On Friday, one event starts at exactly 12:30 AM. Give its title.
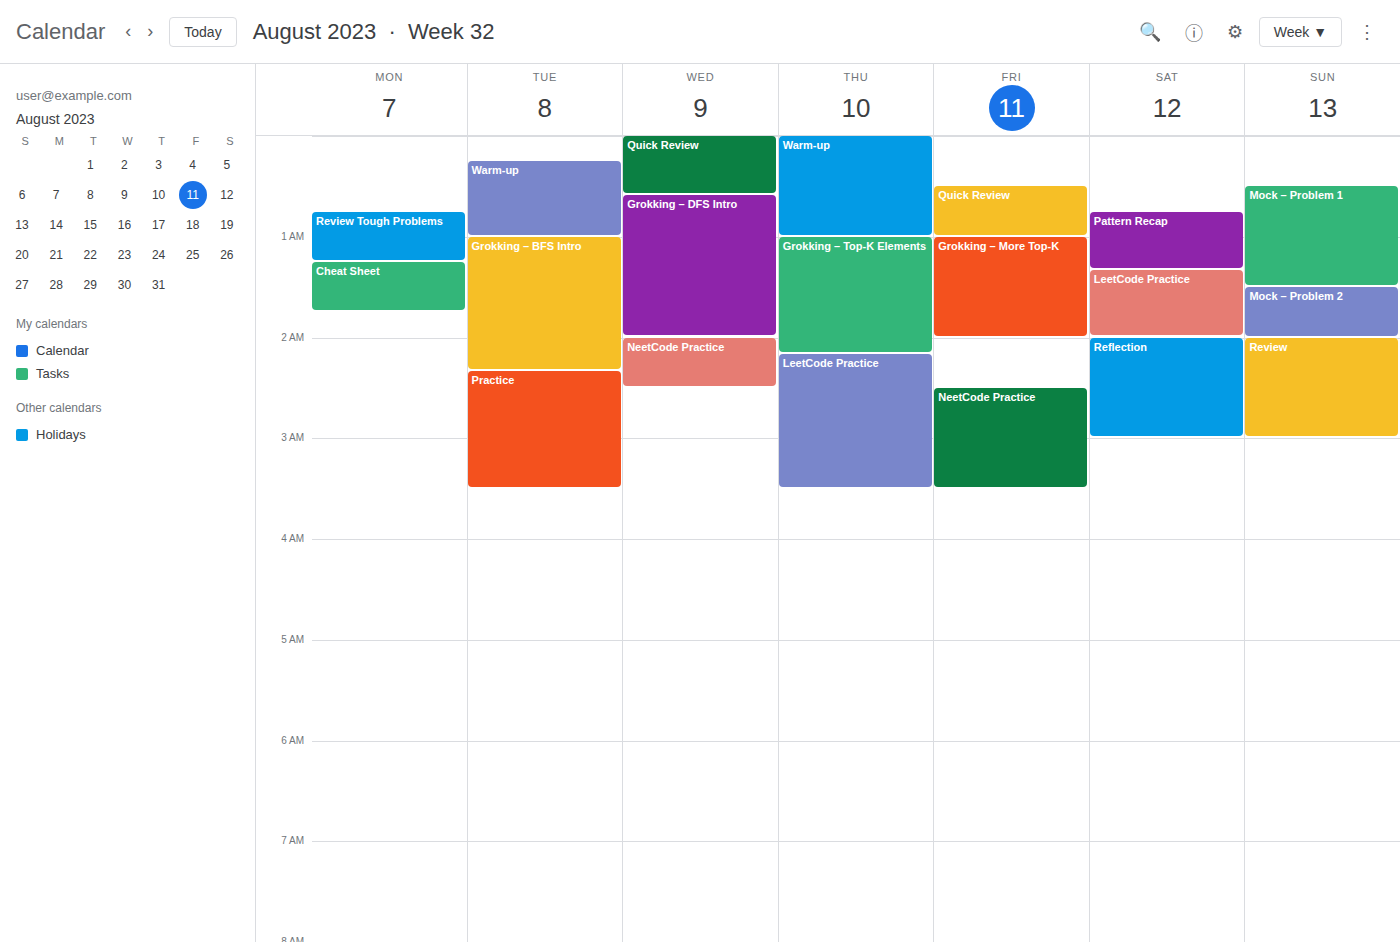
"Quick Review"